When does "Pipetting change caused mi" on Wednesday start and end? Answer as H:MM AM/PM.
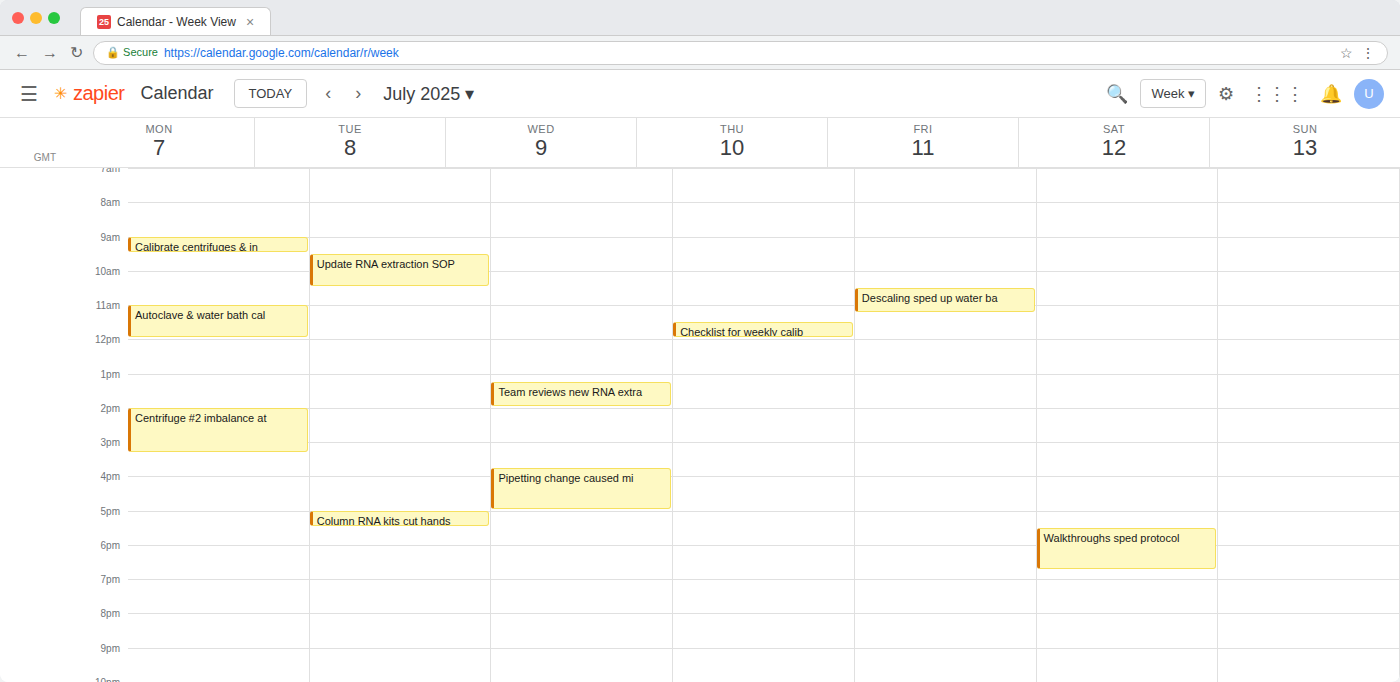
3:45 PM to 5:00 PM